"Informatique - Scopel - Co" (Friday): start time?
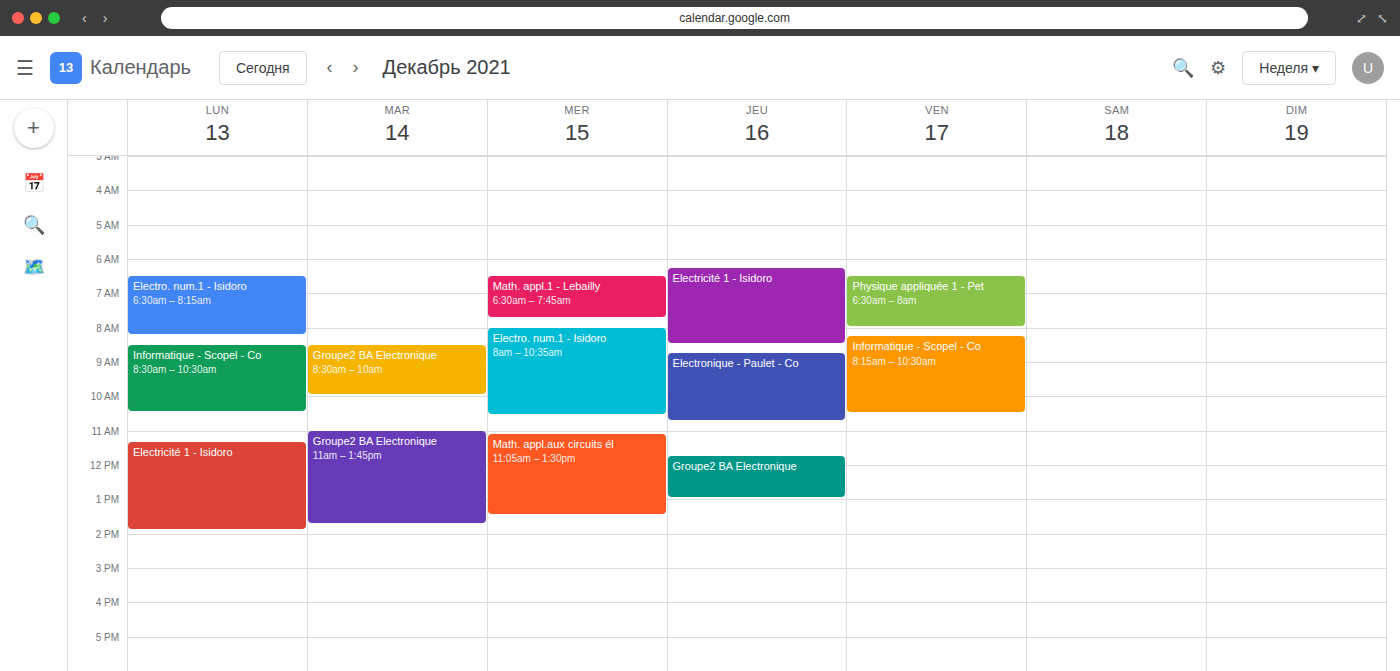
8:15 AM